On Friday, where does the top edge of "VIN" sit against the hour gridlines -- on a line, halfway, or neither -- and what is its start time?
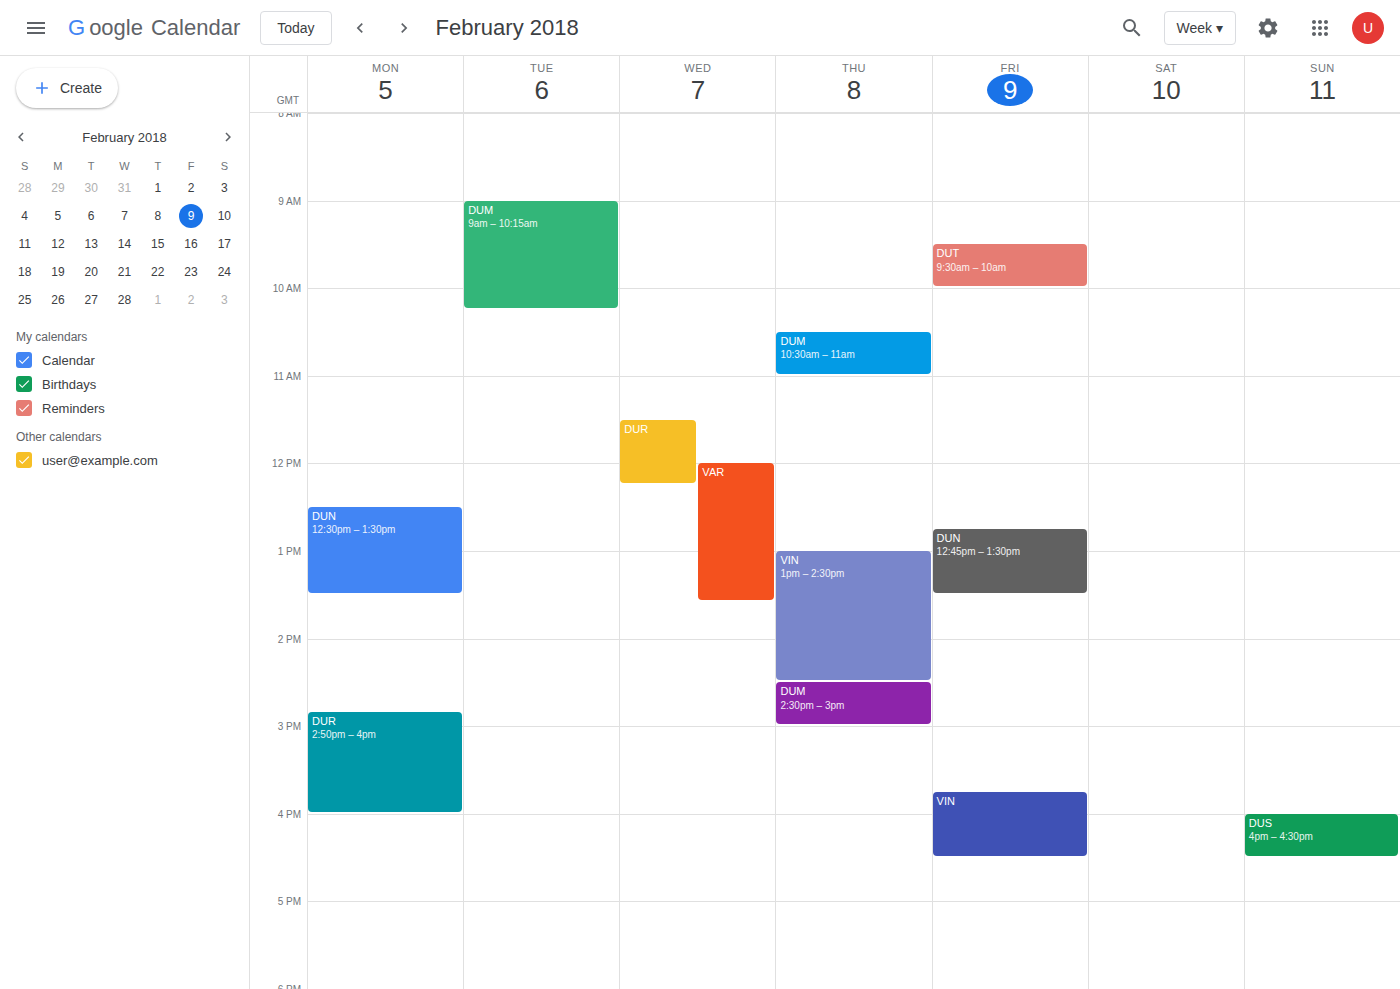
3:45 PM -- neither: three quarters of the way from the 3 PM line to the 4 PM line.